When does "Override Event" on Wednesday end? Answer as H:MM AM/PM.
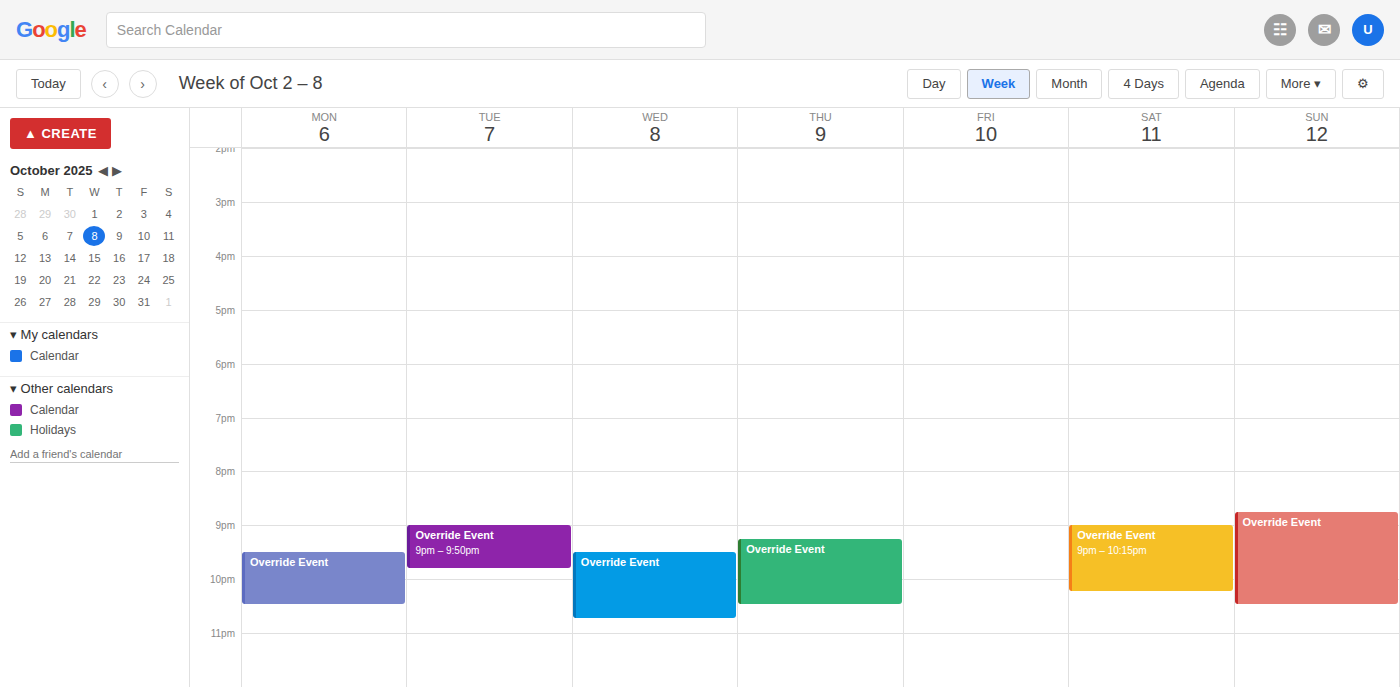
10:45 PM